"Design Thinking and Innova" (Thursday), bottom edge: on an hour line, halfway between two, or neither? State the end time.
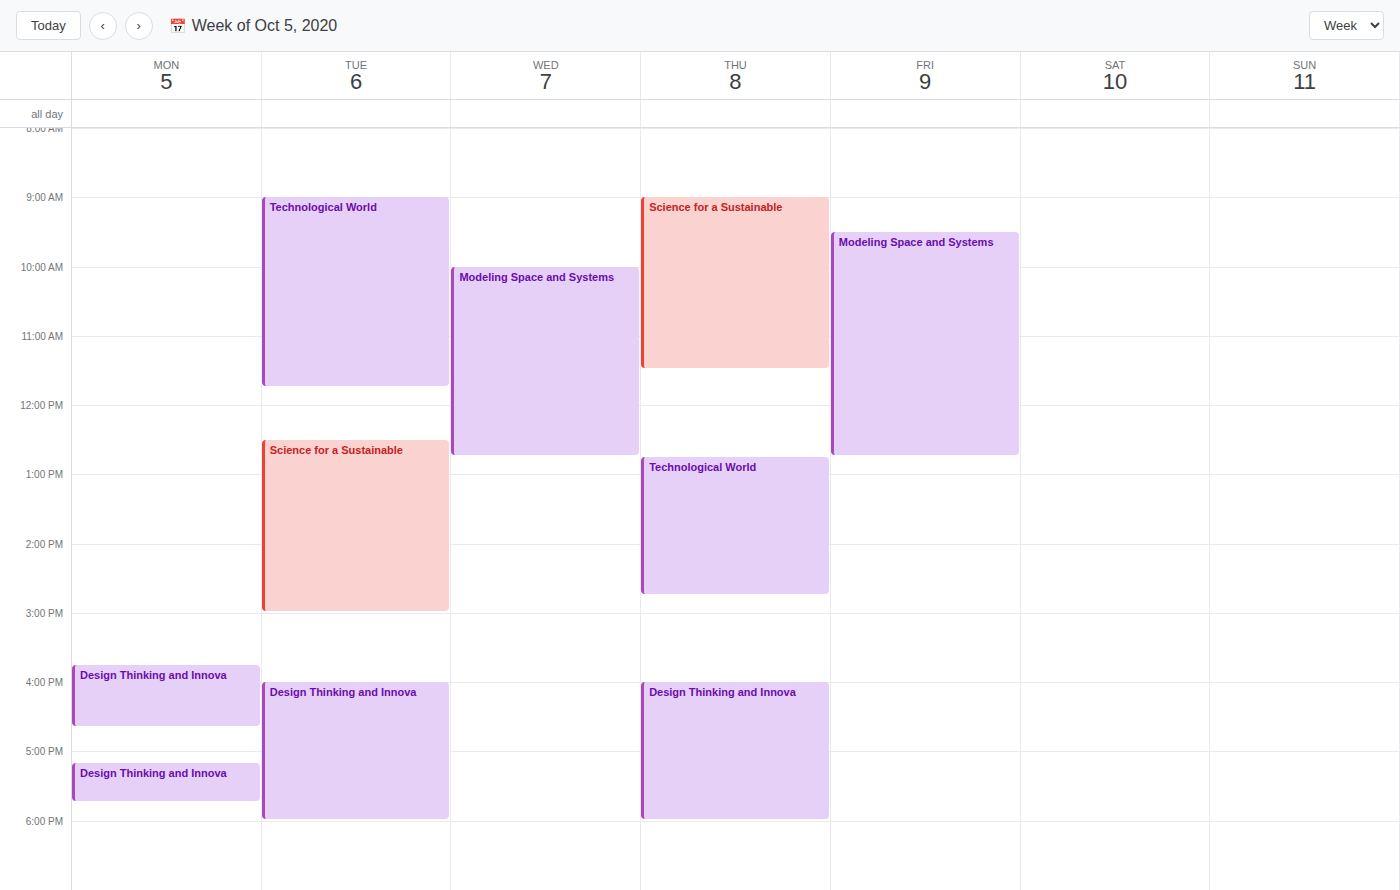
6:00 PM -- exactly on the 6 PM line.